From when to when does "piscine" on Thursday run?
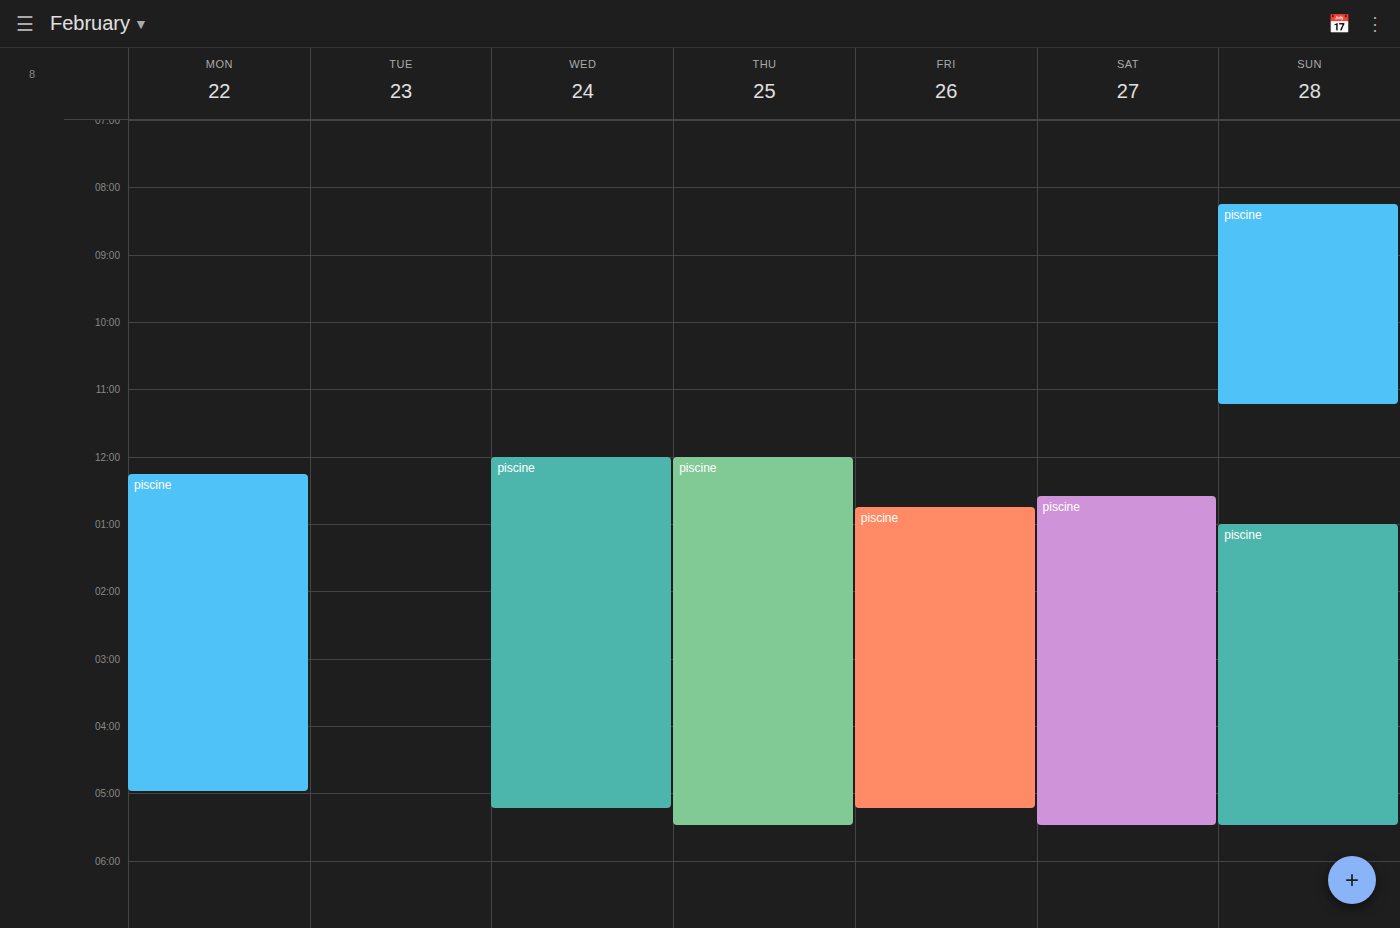
12:00 PM to 5:30 PM